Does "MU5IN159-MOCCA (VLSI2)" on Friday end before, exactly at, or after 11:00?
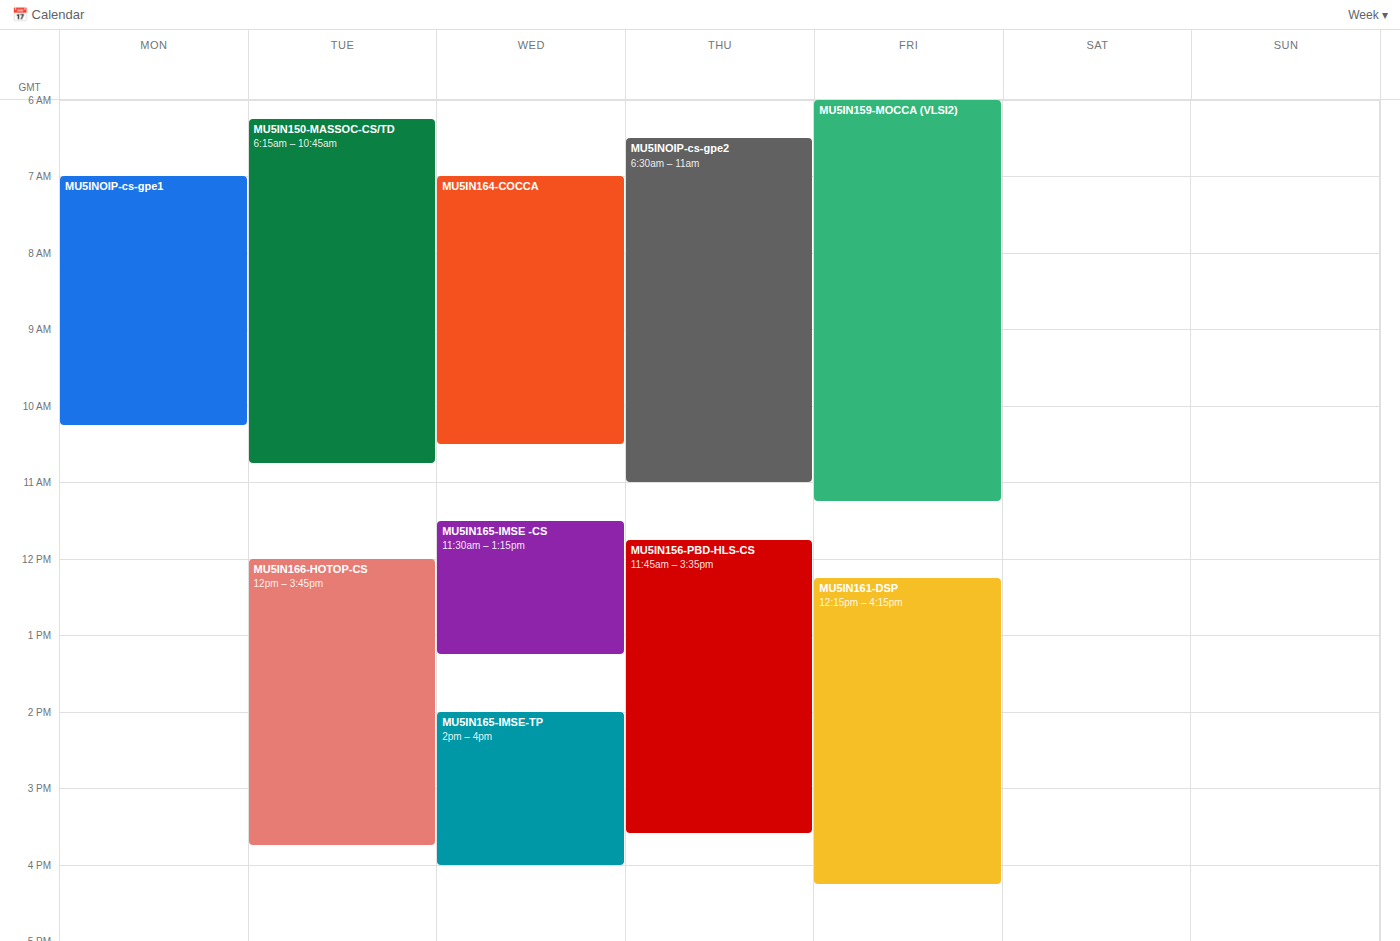
11:15 -- after 11:00, 15 minutes below the 11:00 line.